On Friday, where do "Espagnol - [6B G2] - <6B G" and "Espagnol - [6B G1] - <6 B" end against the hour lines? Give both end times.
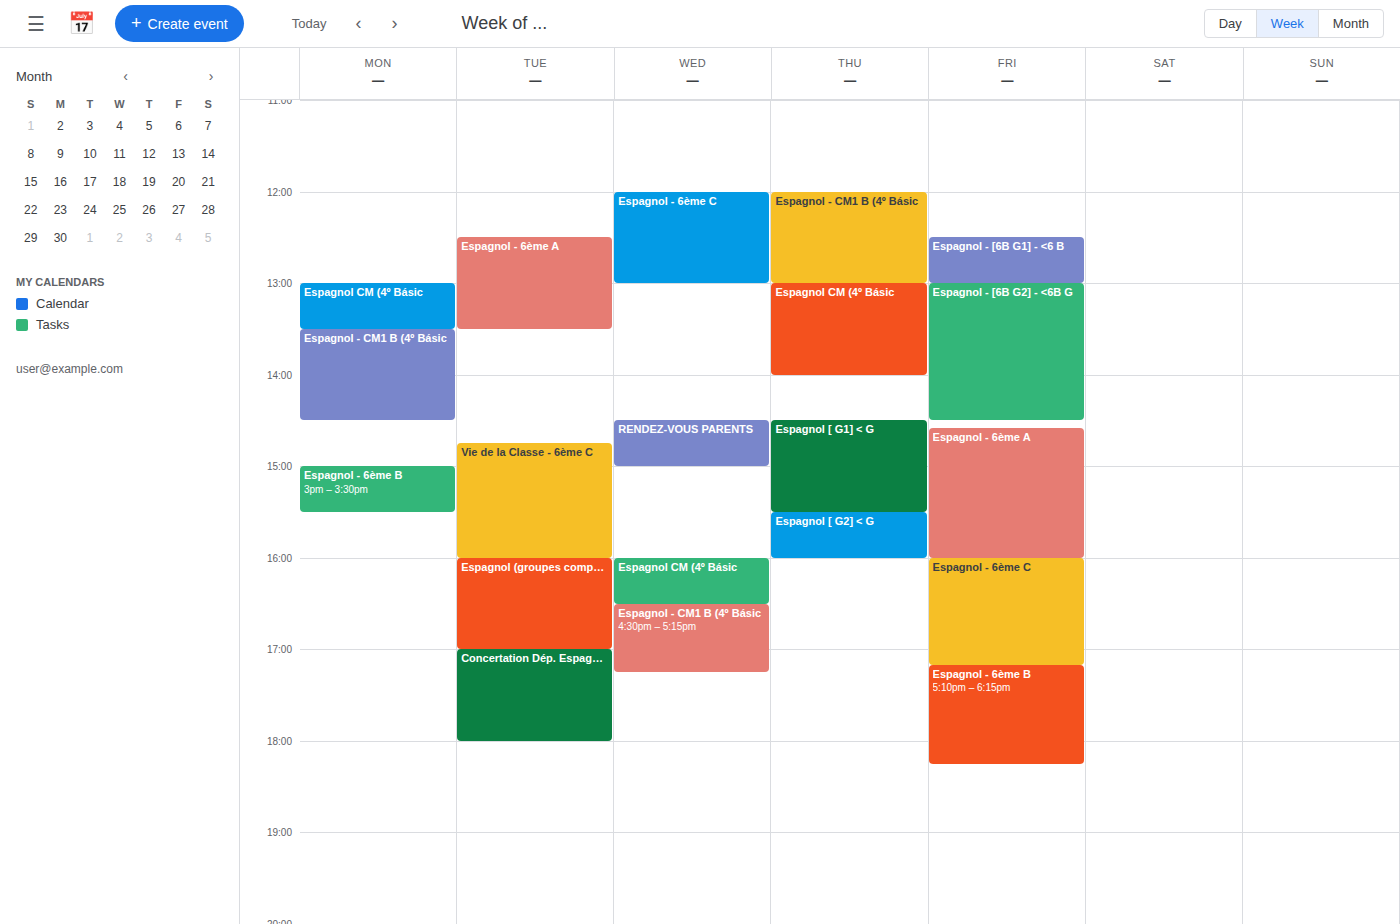
"Espagnol - [6B G2] - <6B G": 14:30, halfway between the 14:00 and 15:00 lines. "Espagnol - [6B G1] - <6 B": 13:00, exactly on the 13:00 line.